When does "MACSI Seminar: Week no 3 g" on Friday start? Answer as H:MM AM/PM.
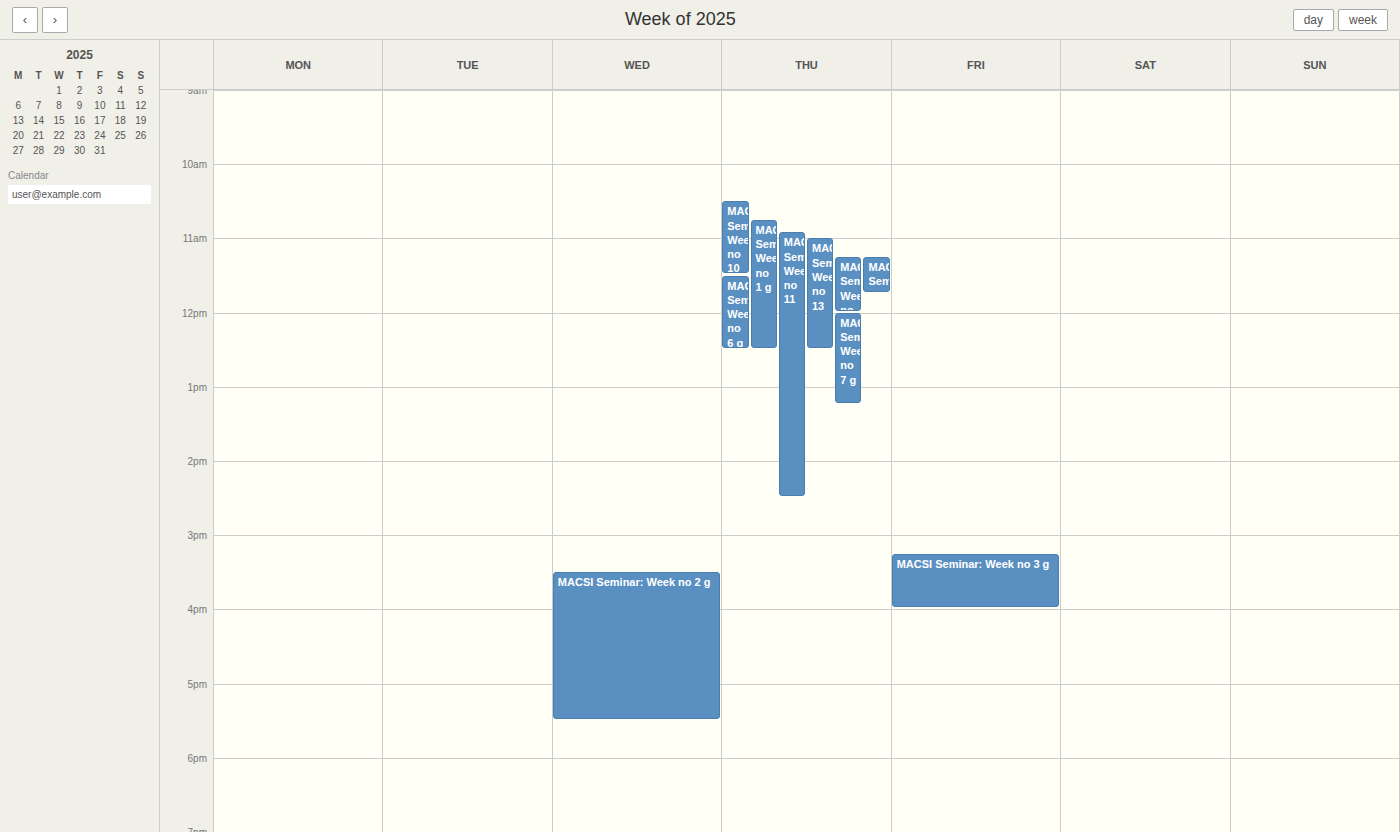
3:15 PM